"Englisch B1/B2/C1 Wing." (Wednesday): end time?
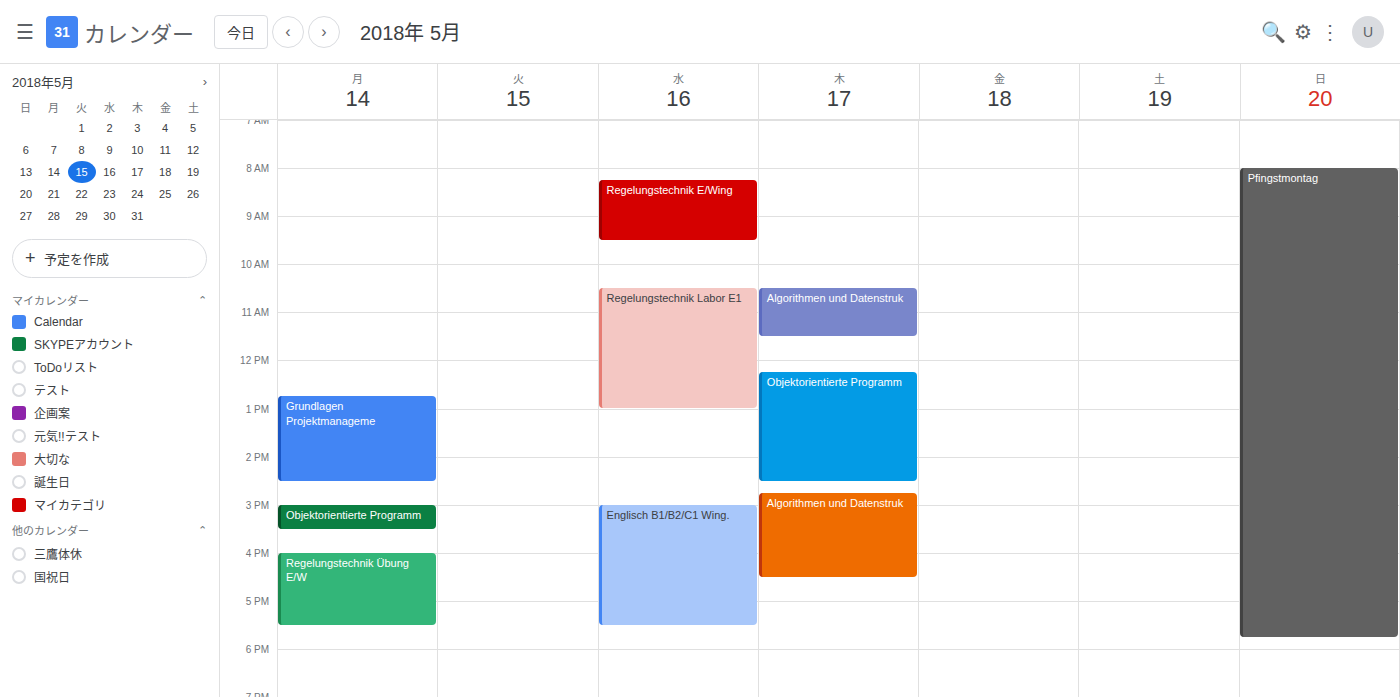
5:30 PM